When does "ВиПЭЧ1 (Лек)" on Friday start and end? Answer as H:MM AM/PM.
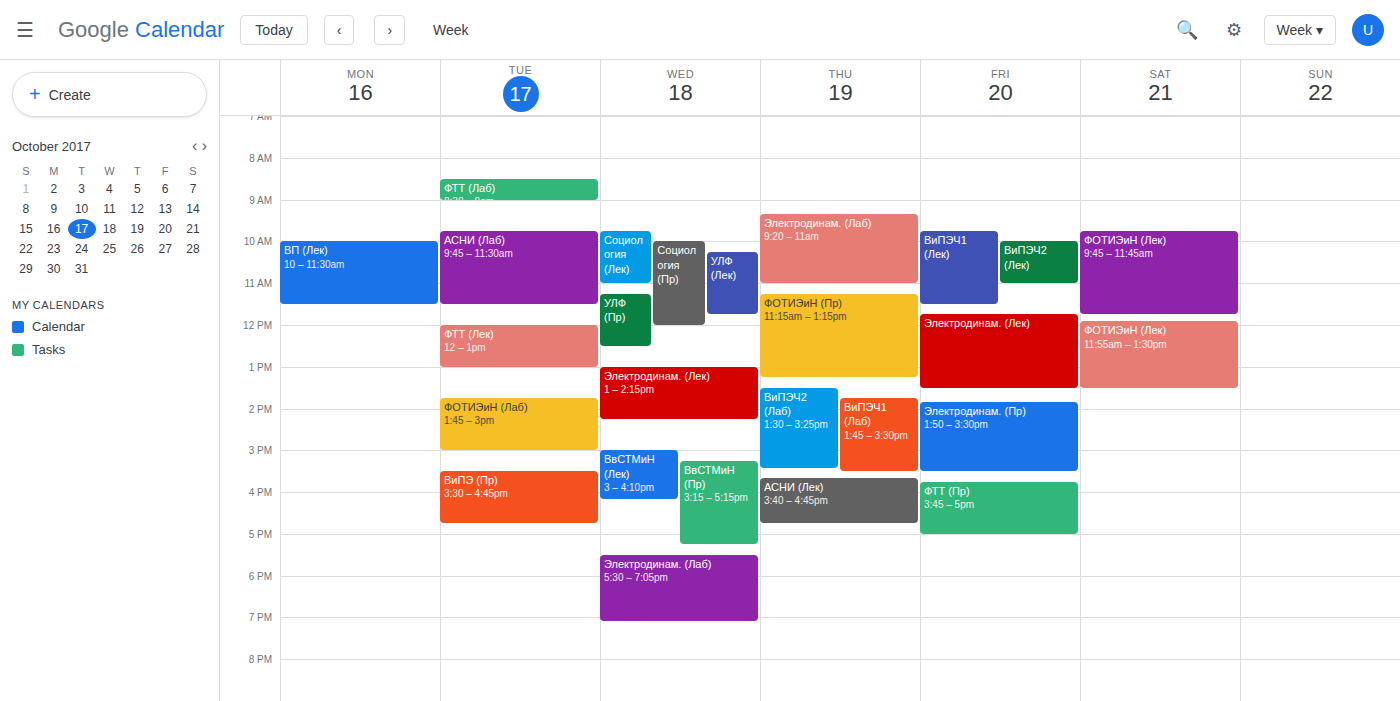
9:45 AM to 11:30 AM